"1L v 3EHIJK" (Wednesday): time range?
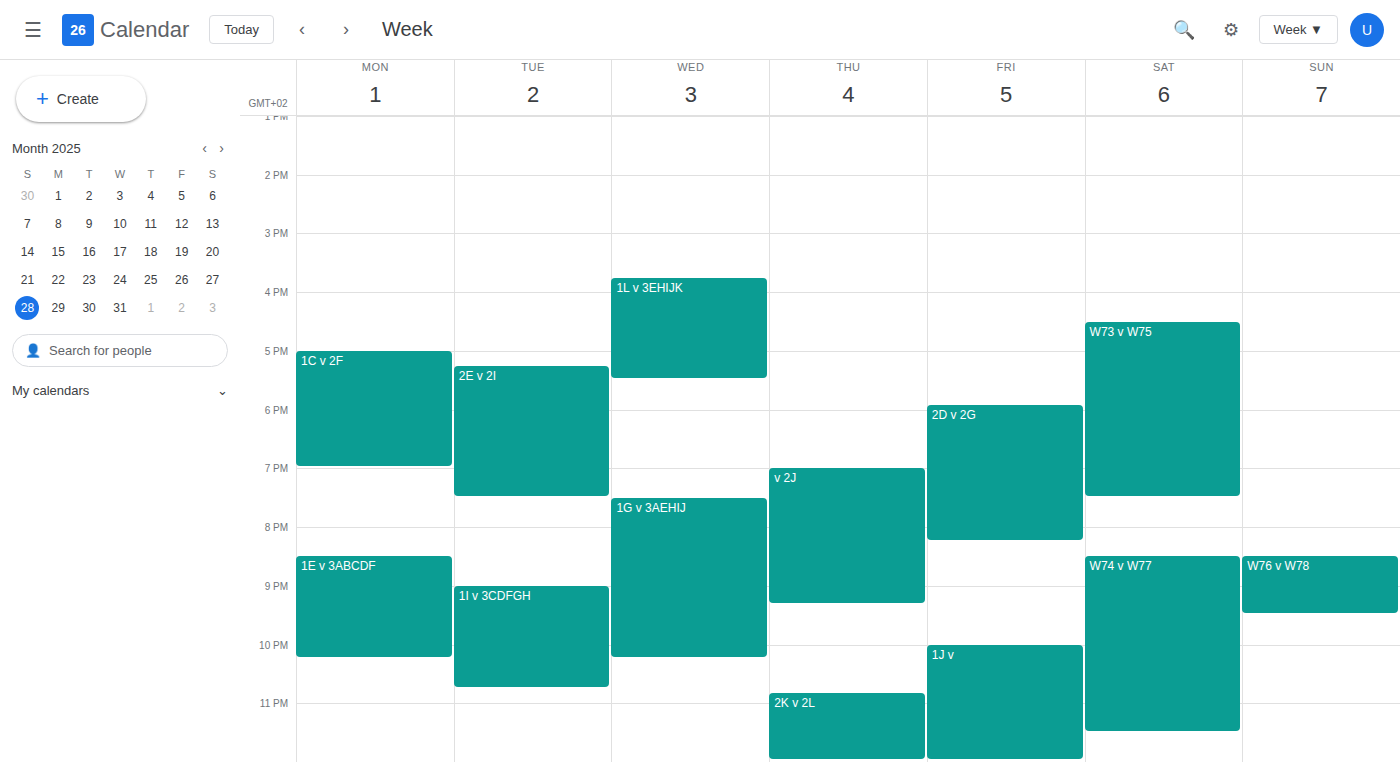
3:45 PM to 5:30 PM